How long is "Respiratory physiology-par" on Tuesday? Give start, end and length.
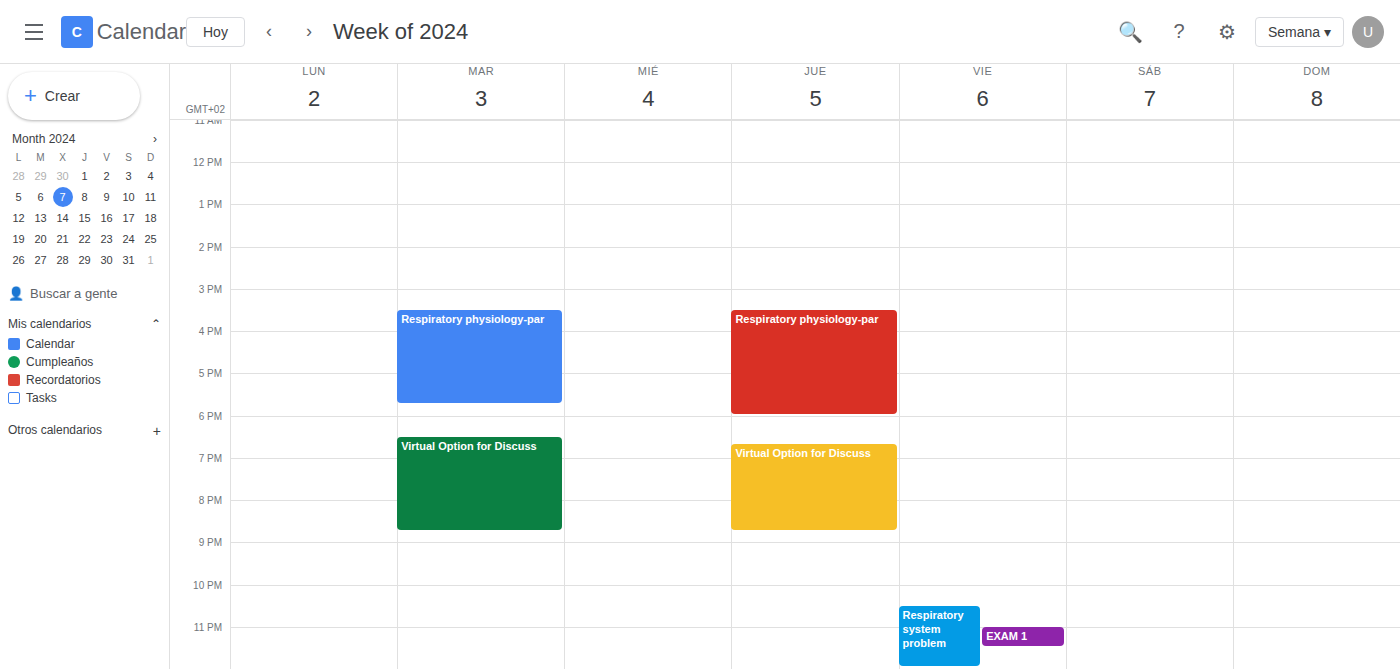
3:30 PM to 5:45 PM, 2 hours 15 minutes